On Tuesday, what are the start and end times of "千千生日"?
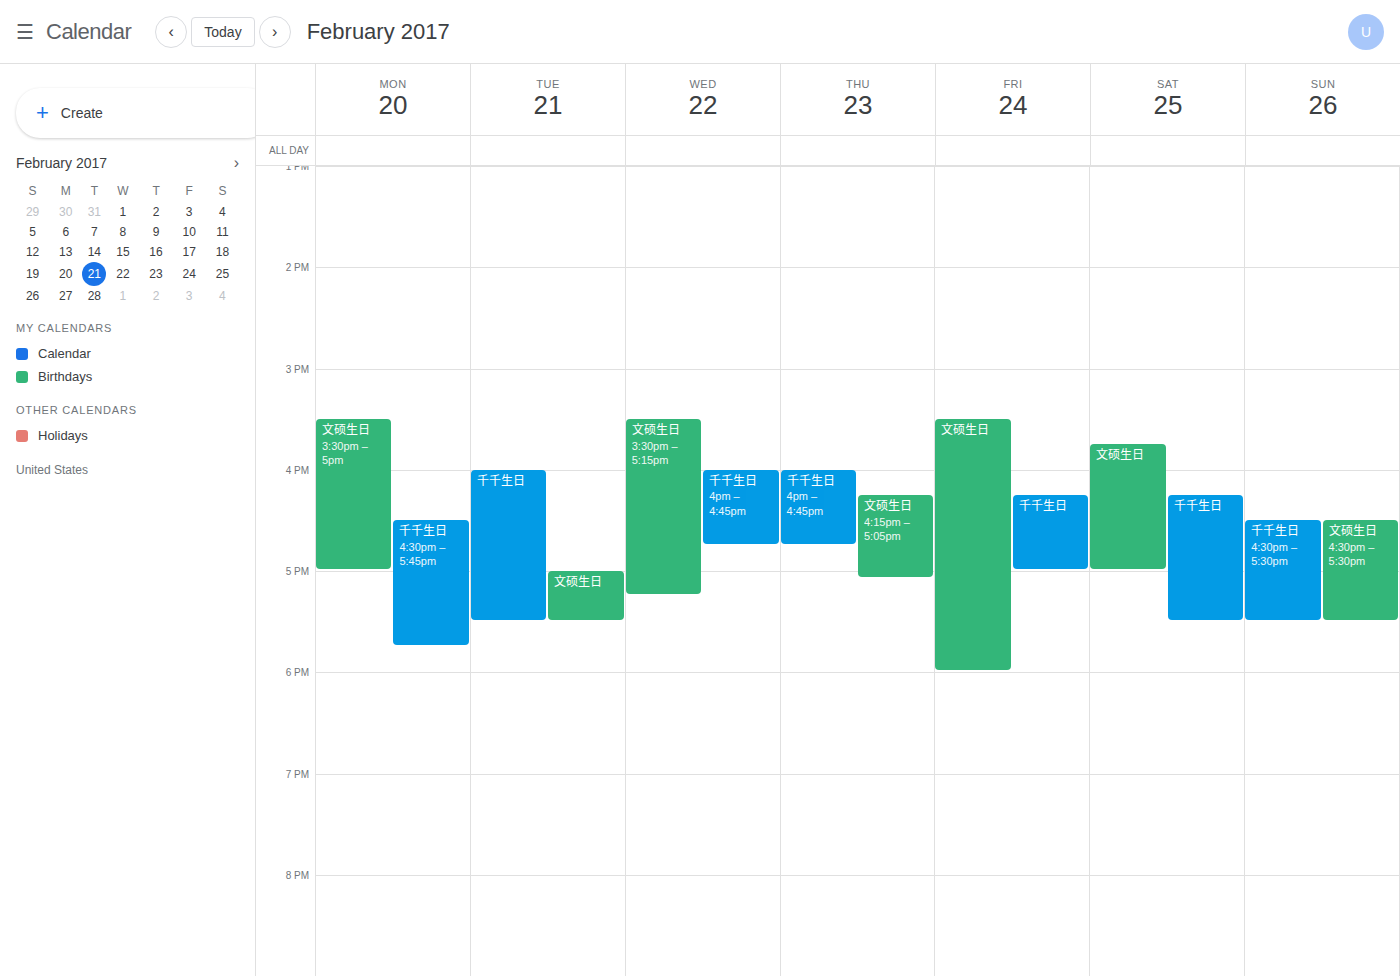
4:00 PM to 5:30 PM